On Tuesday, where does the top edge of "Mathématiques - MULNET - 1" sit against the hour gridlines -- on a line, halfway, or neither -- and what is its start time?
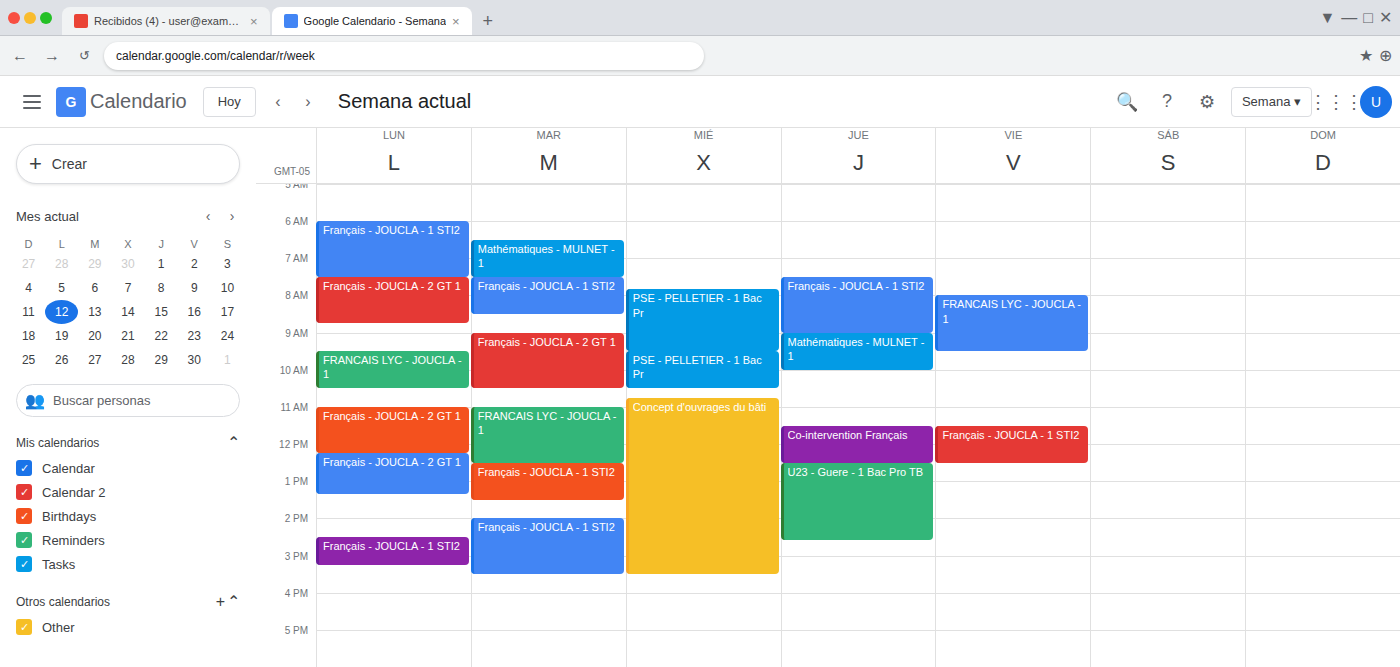
6:30 AM -- halfway between the 6 AM and 7 AM lines.